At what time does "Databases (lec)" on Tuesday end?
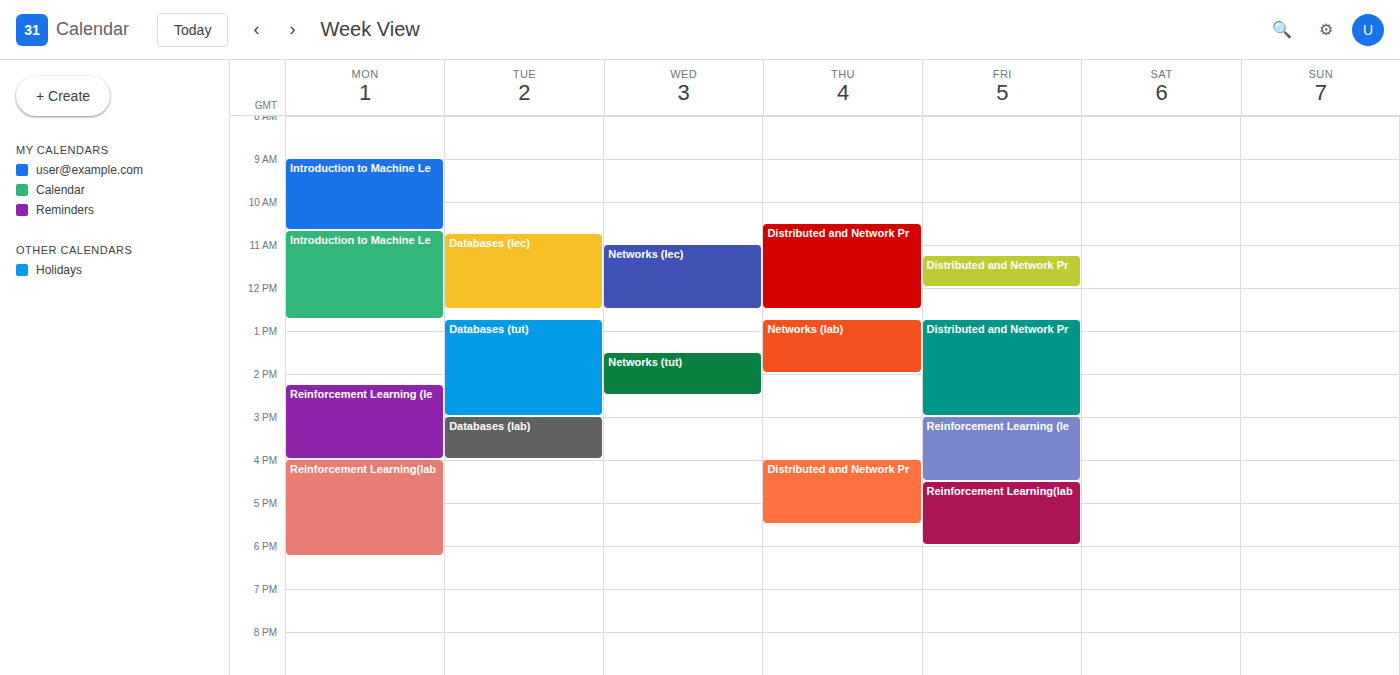
12:30 PM